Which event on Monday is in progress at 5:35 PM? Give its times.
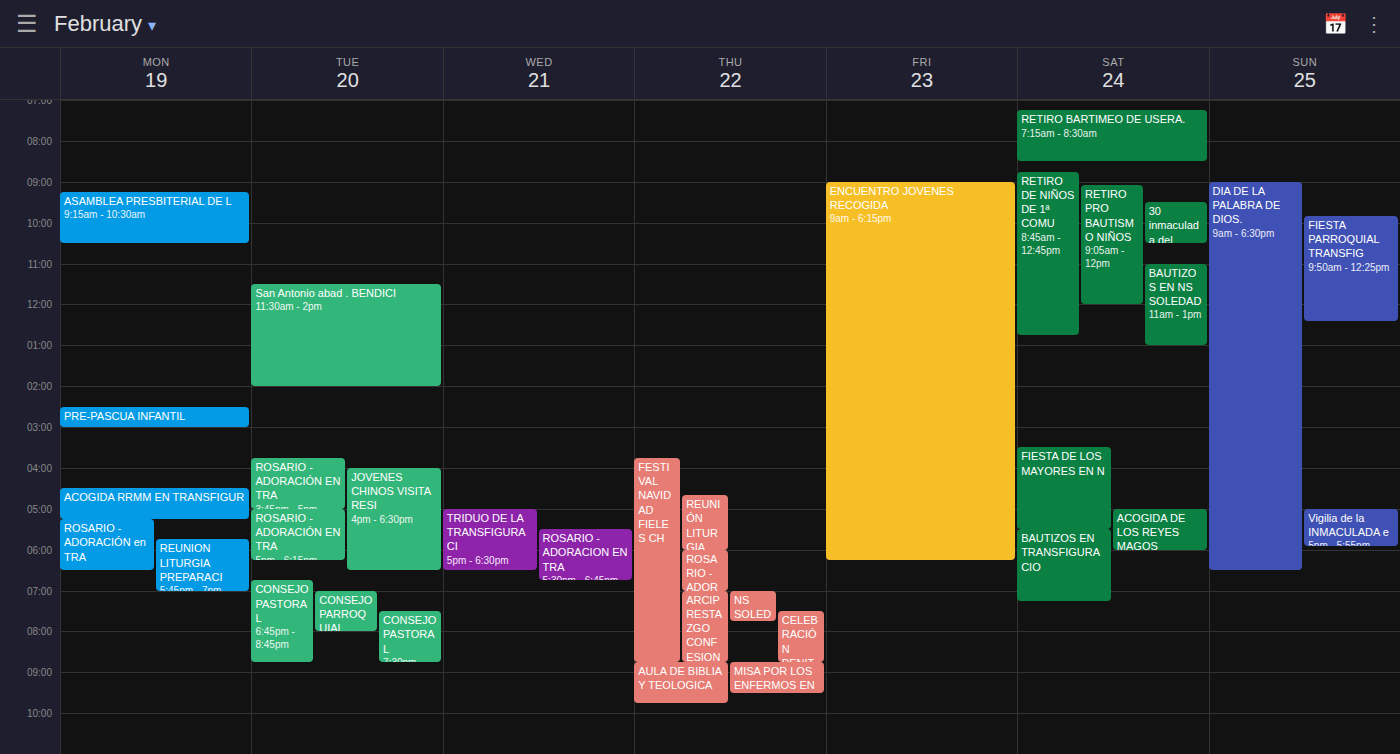
"ROSARIO - ADORACIÓN en TRA", 5:15 PM to 6:30 PM